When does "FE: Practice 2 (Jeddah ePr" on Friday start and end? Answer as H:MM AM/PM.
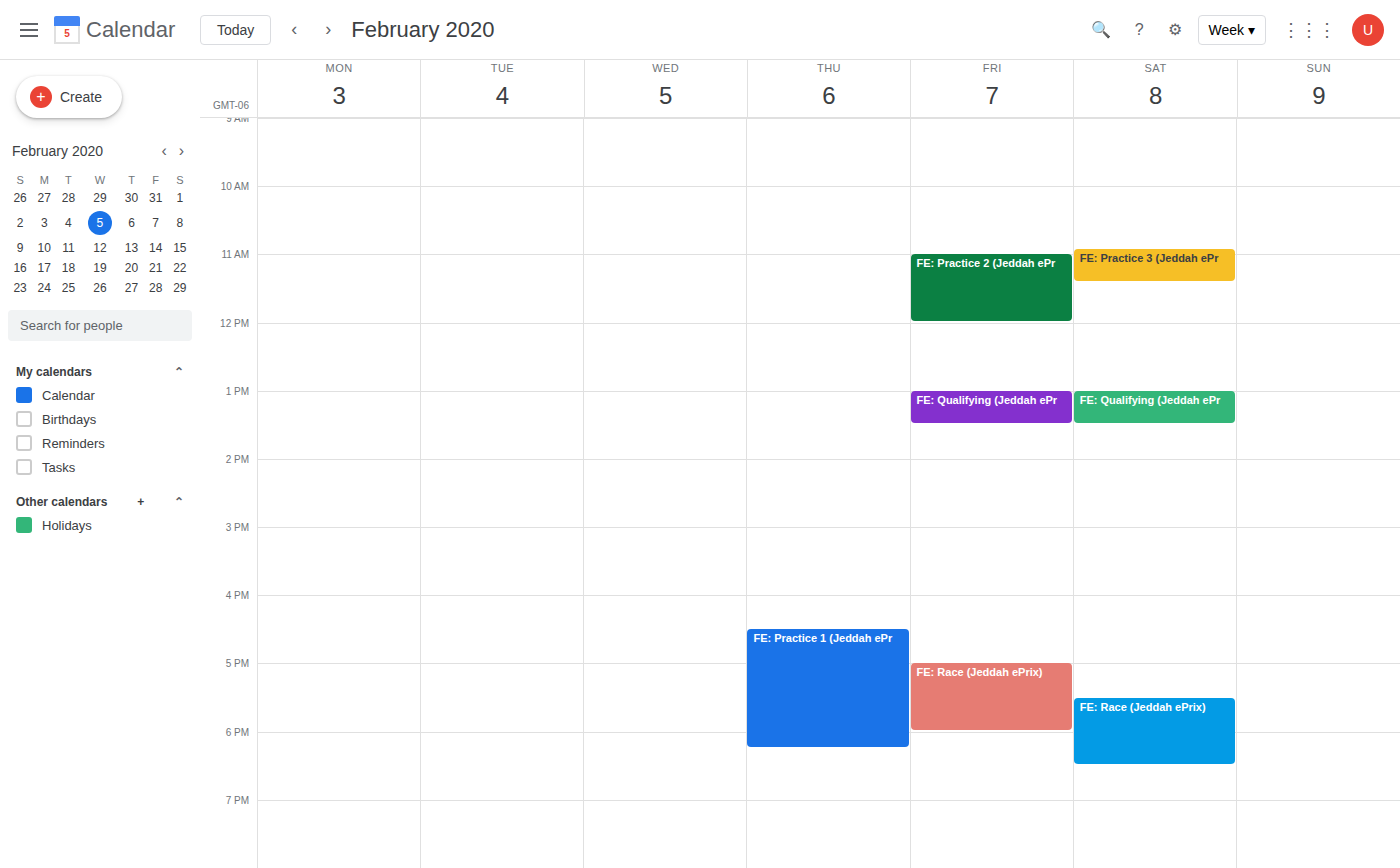
11:00 AM to 12:00 PM